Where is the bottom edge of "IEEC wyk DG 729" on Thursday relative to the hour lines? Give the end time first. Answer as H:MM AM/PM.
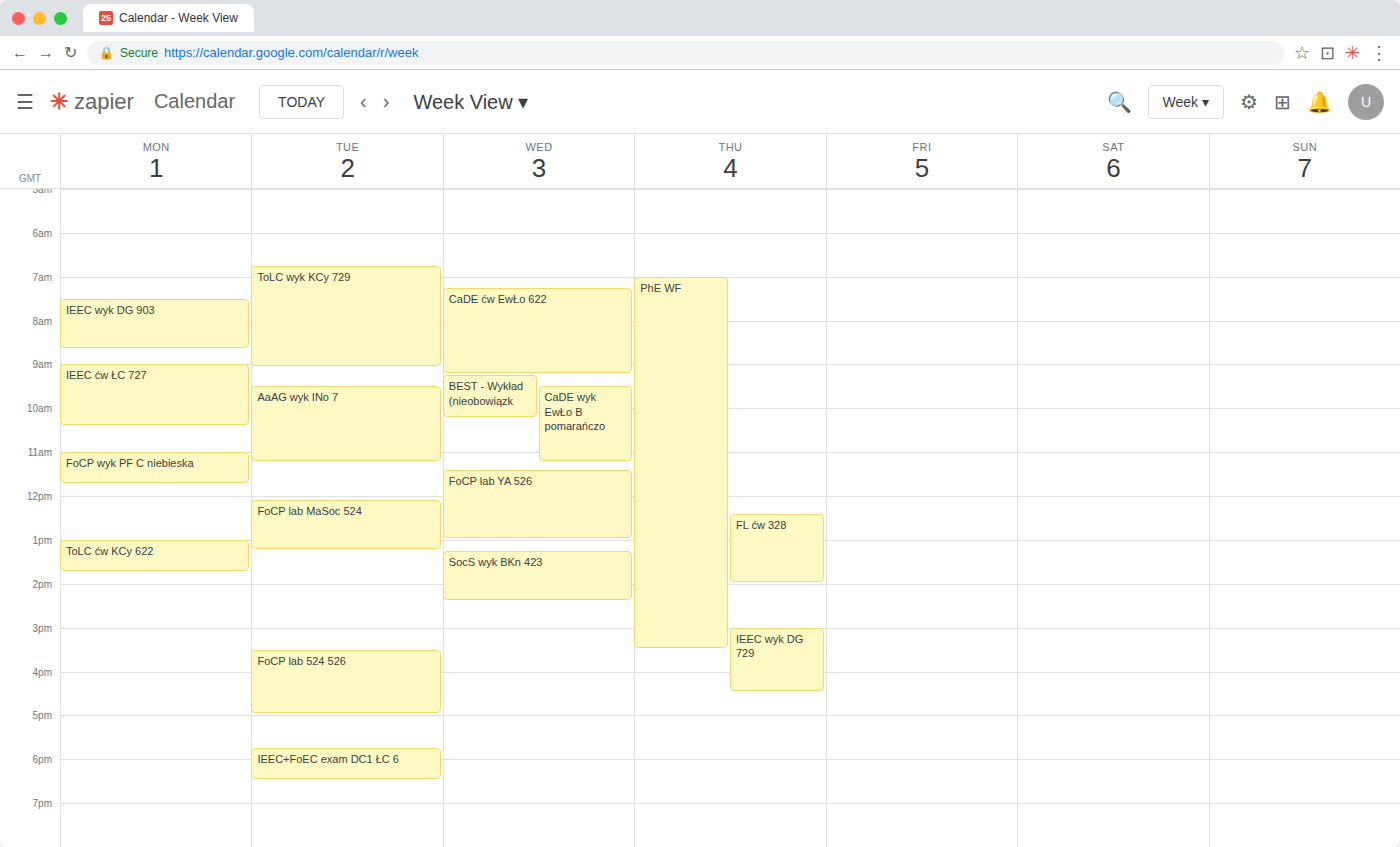
4:30 PM -- halfway between the 4 PM and 5 PM lines.